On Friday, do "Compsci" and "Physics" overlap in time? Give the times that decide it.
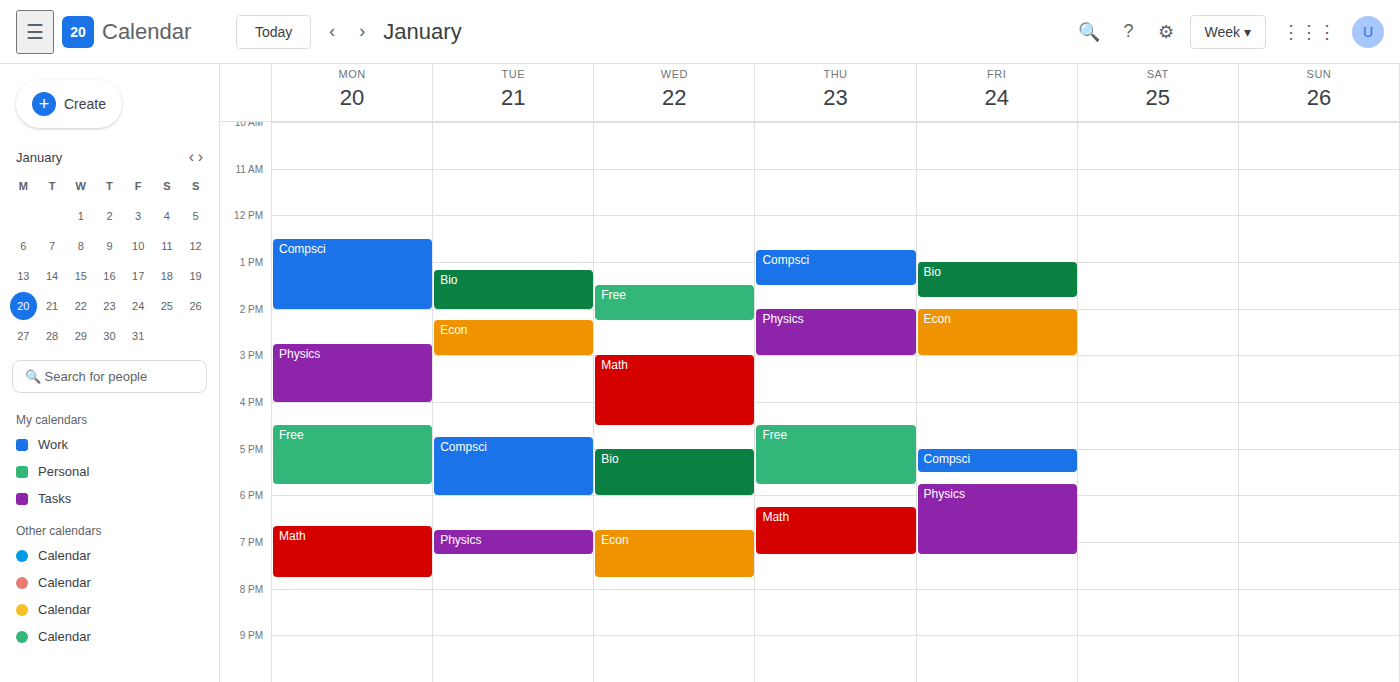
"Compsci" ends at 5:30 PM and "Physics" starts at 5:45 PM -- no overlap.